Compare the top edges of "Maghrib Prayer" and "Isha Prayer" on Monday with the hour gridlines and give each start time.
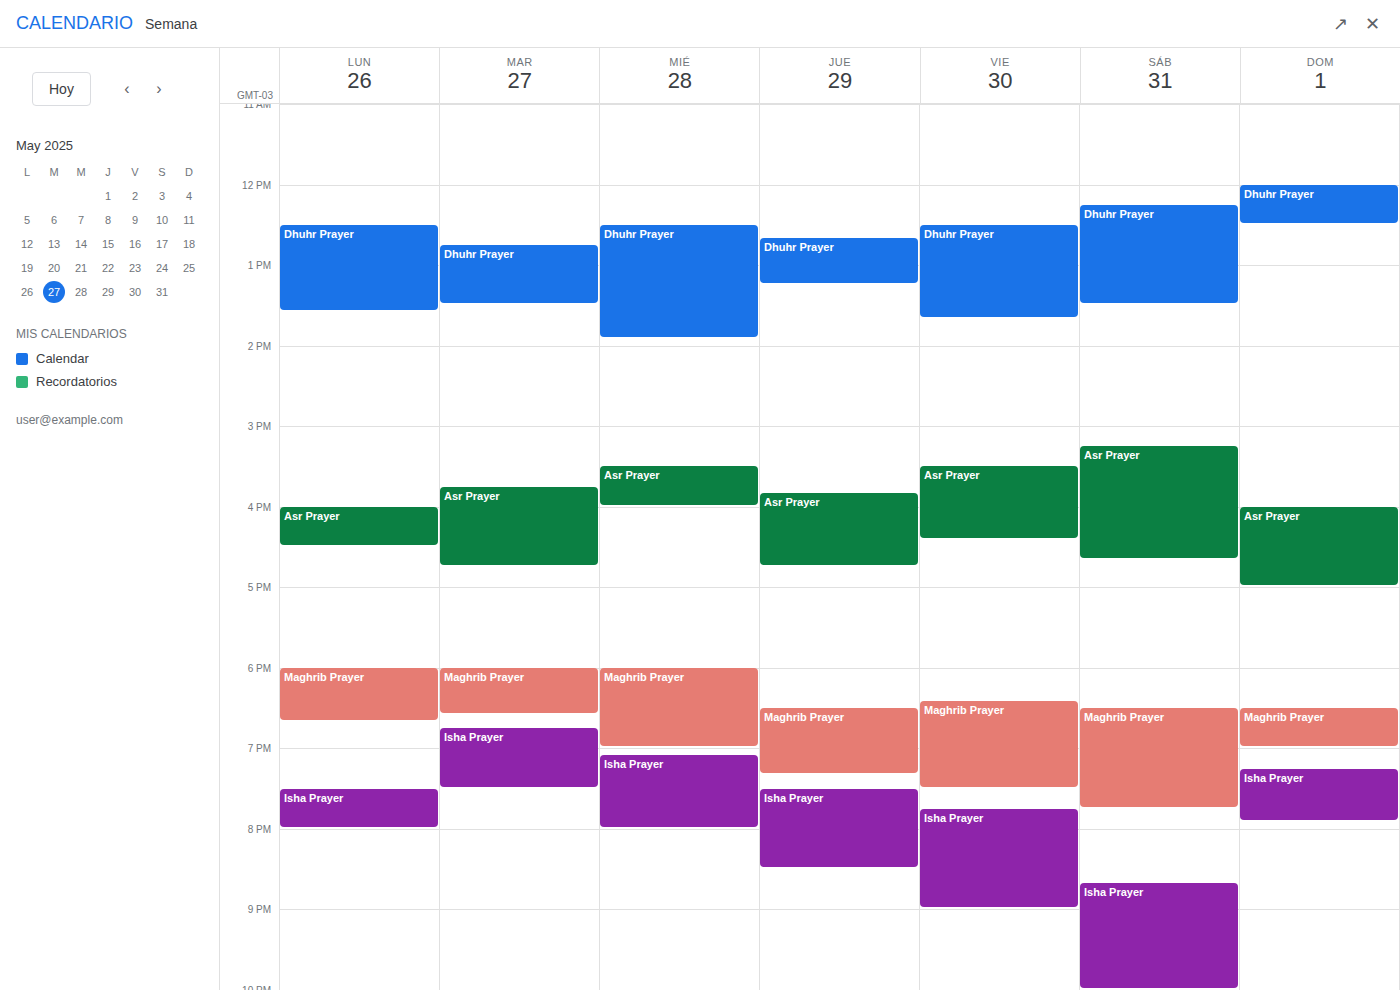
"Maghrib Prayer": 6:00 PM, exactly on the 6 PM line. "Isha Prayer": 7:30 PM, halfway between the 7 PM and 8 PM lines.